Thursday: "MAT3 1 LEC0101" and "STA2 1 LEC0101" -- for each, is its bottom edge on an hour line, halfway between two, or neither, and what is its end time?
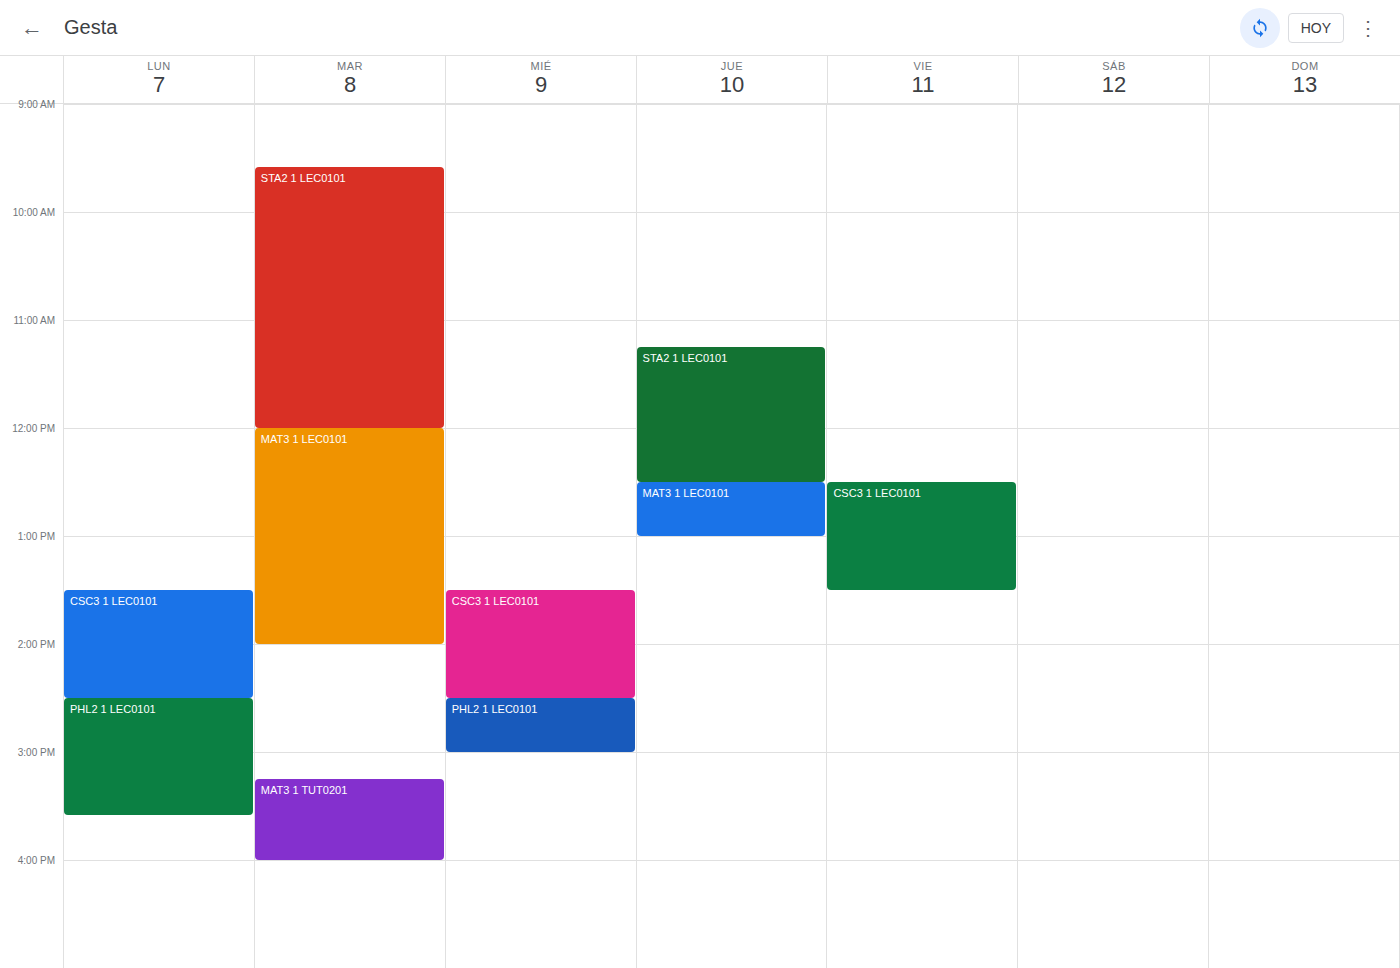
"MAT3 1 LEC0101": 13:00, exactly on the 13:00 line. "STA2 1 LEC0101": 12:30, halfway between the 12:00 and 13:00 lines.